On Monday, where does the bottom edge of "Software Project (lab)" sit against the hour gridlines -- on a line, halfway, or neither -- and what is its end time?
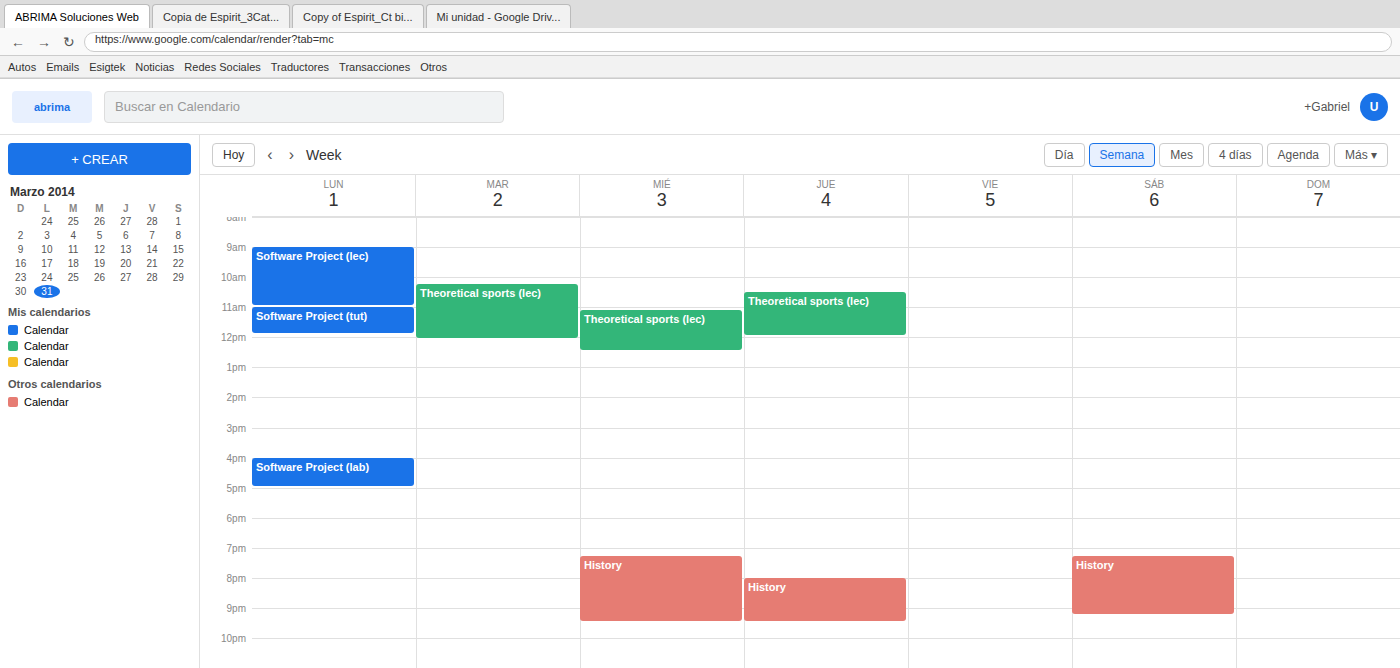
5:00 PM -- exactly on the 5 PM line.